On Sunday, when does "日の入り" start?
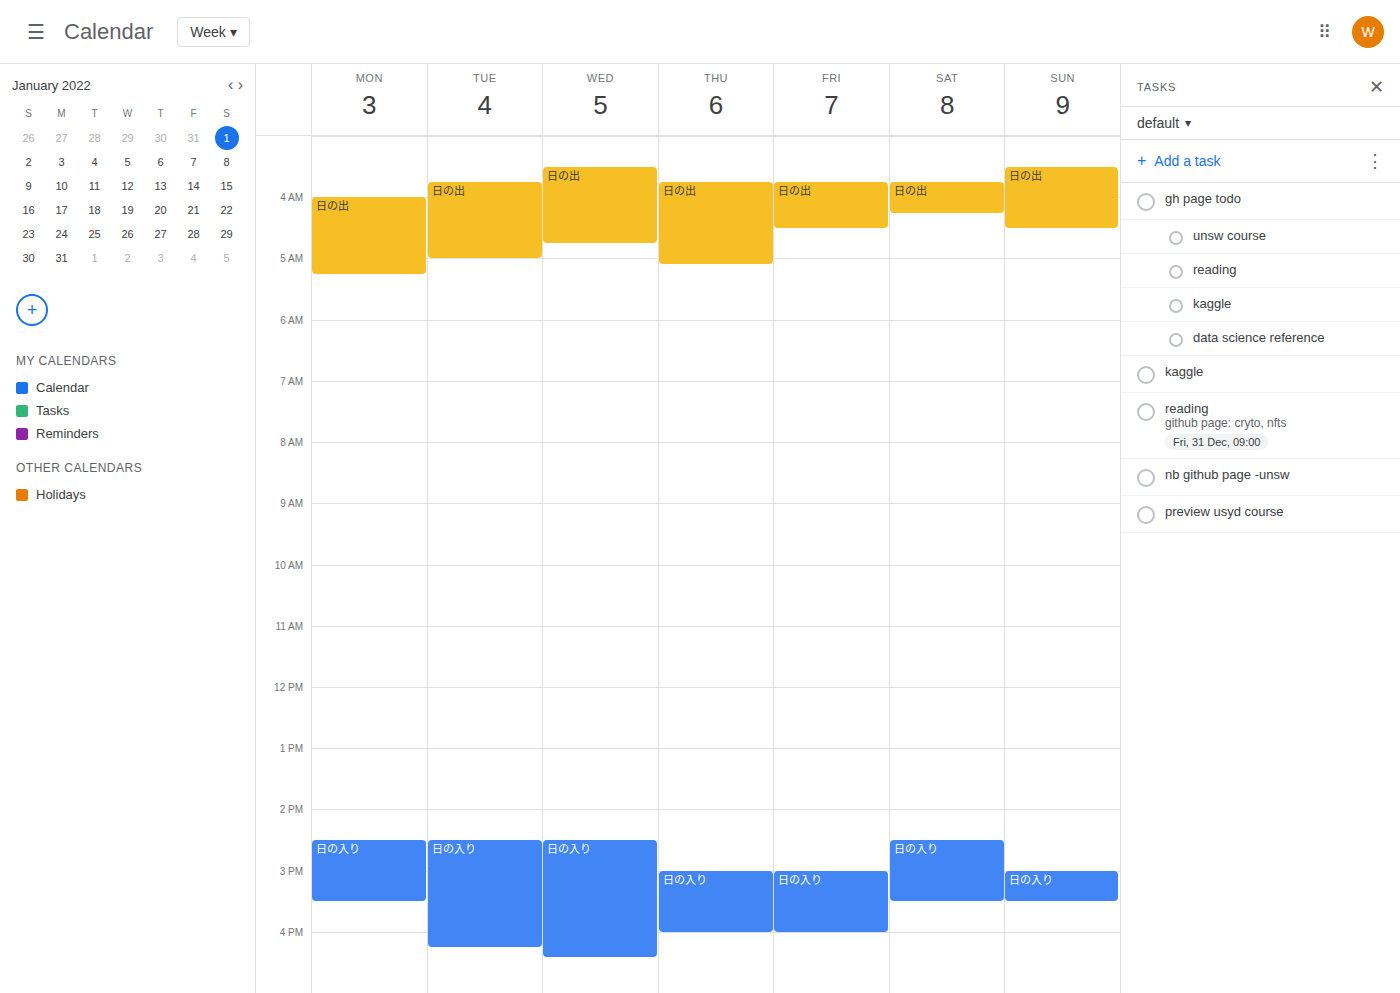
3:00 PM